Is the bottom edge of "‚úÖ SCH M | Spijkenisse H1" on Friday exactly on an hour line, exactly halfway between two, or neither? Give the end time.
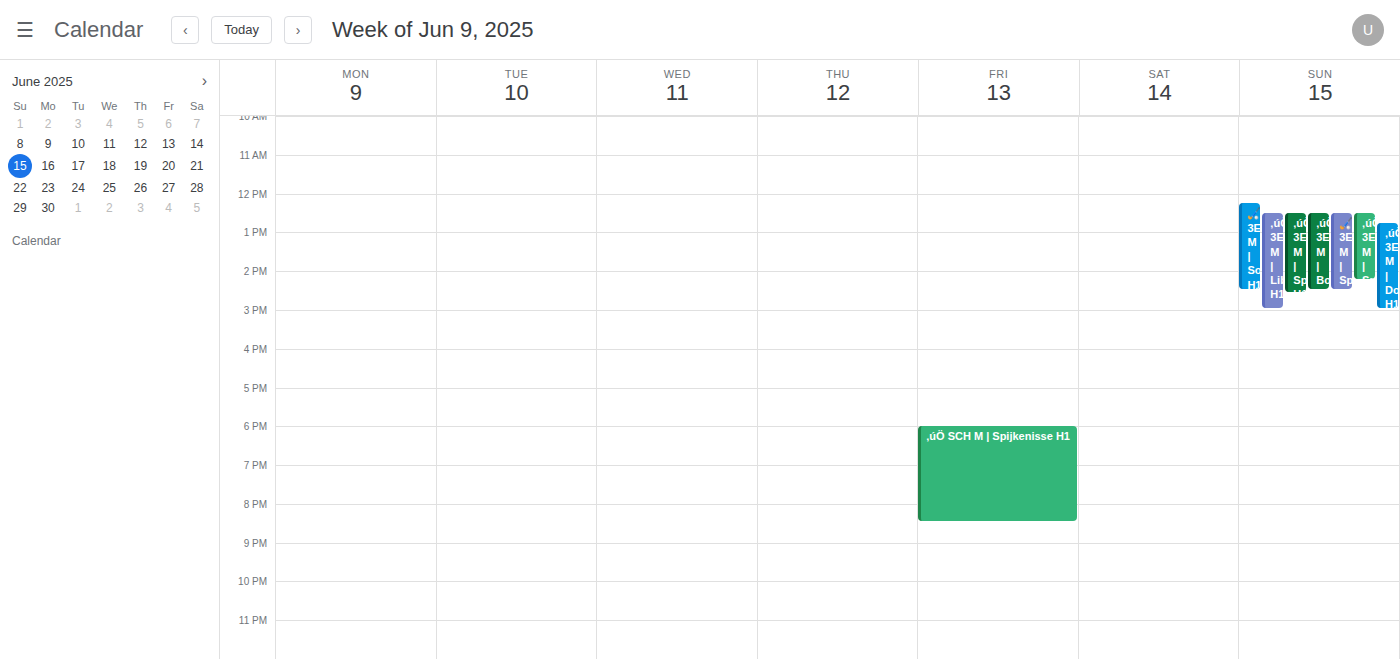
8:30 PM -- halfway between the 8 PM and 9 PM lines.